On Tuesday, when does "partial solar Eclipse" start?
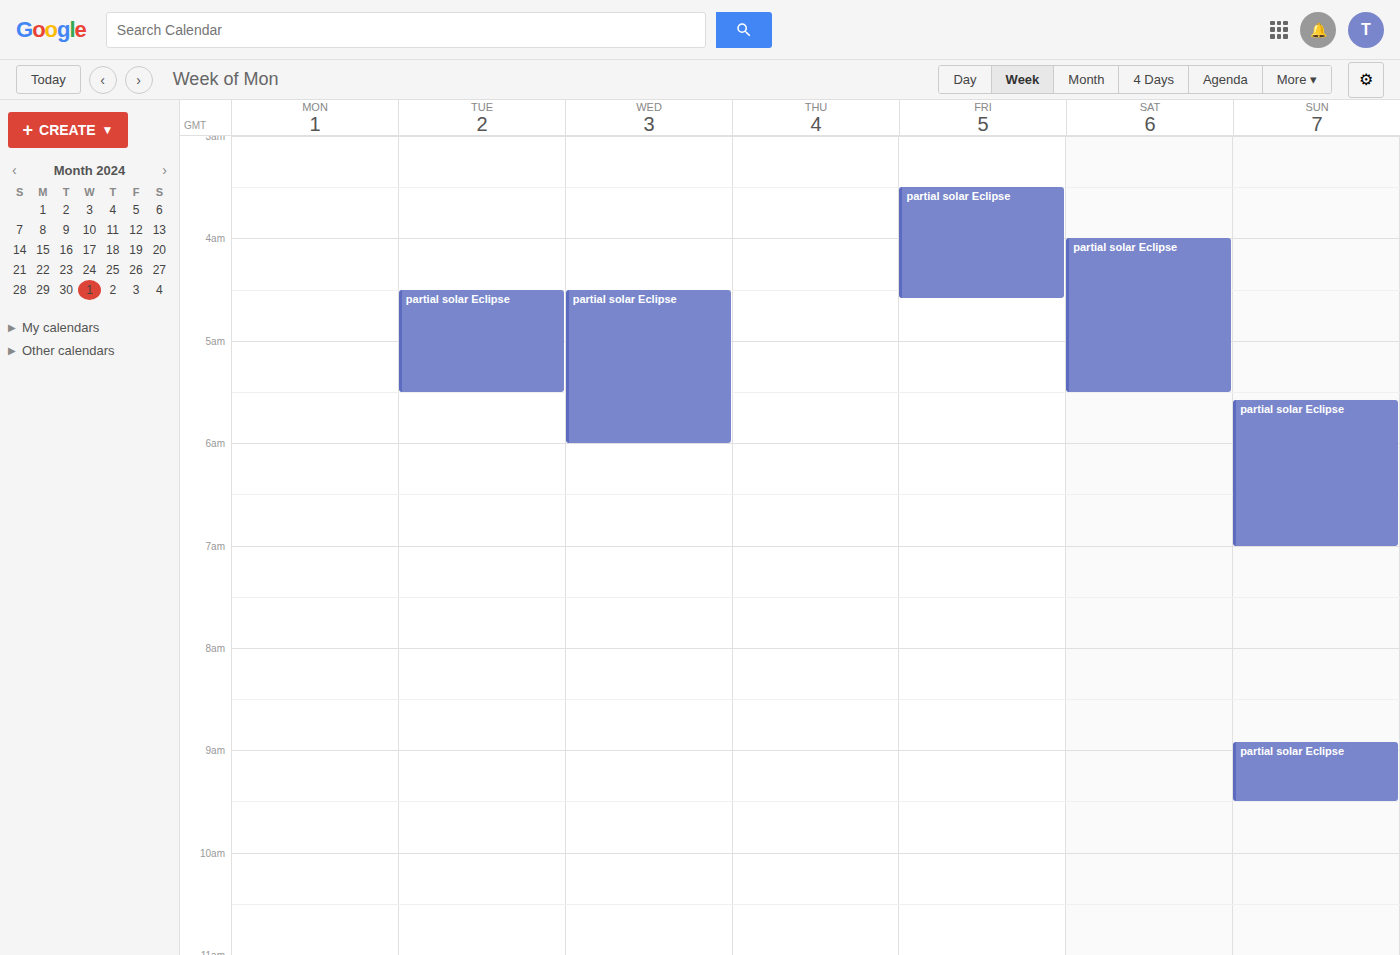
4:30 AM